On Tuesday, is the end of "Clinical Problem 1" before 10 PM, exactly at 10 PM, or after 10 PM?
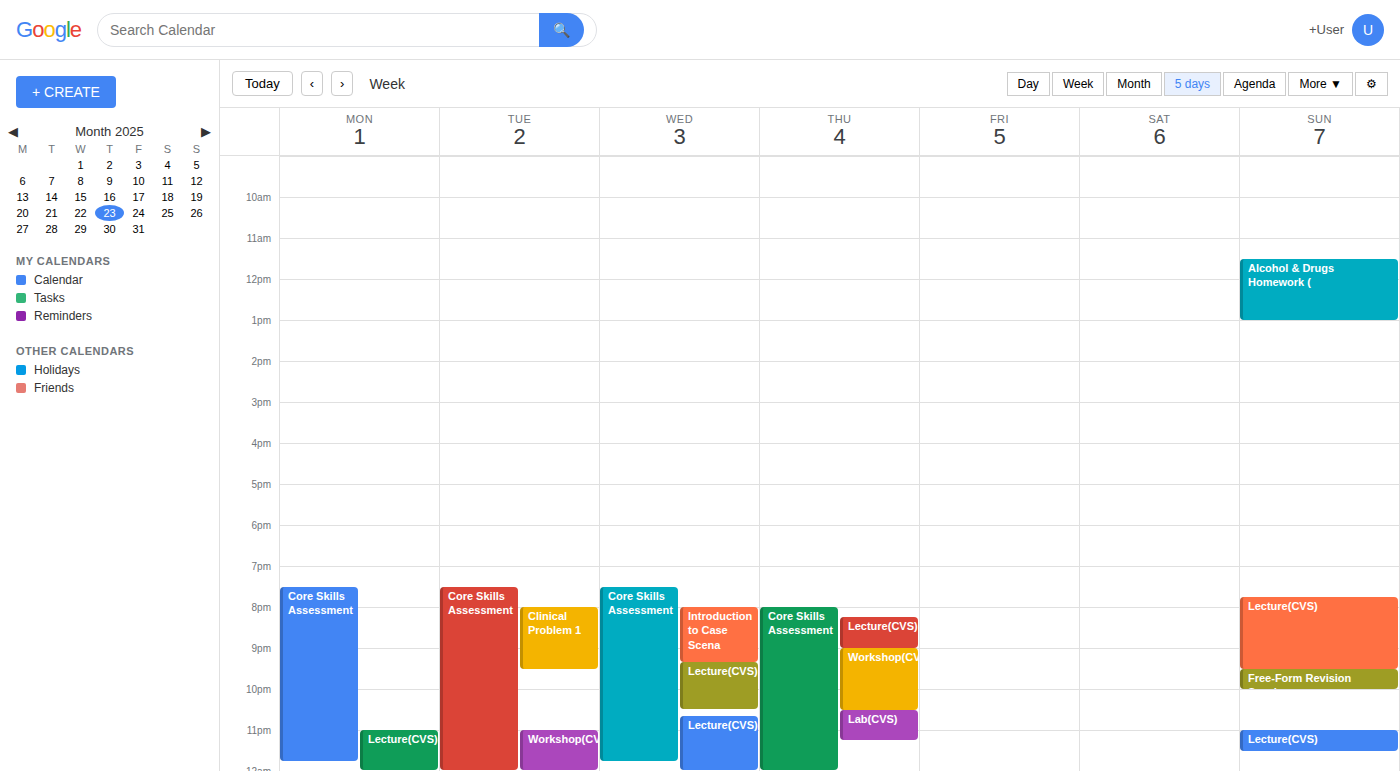
9:30 PM -- before 10 PM, 30 minutes above the 10 PM line.